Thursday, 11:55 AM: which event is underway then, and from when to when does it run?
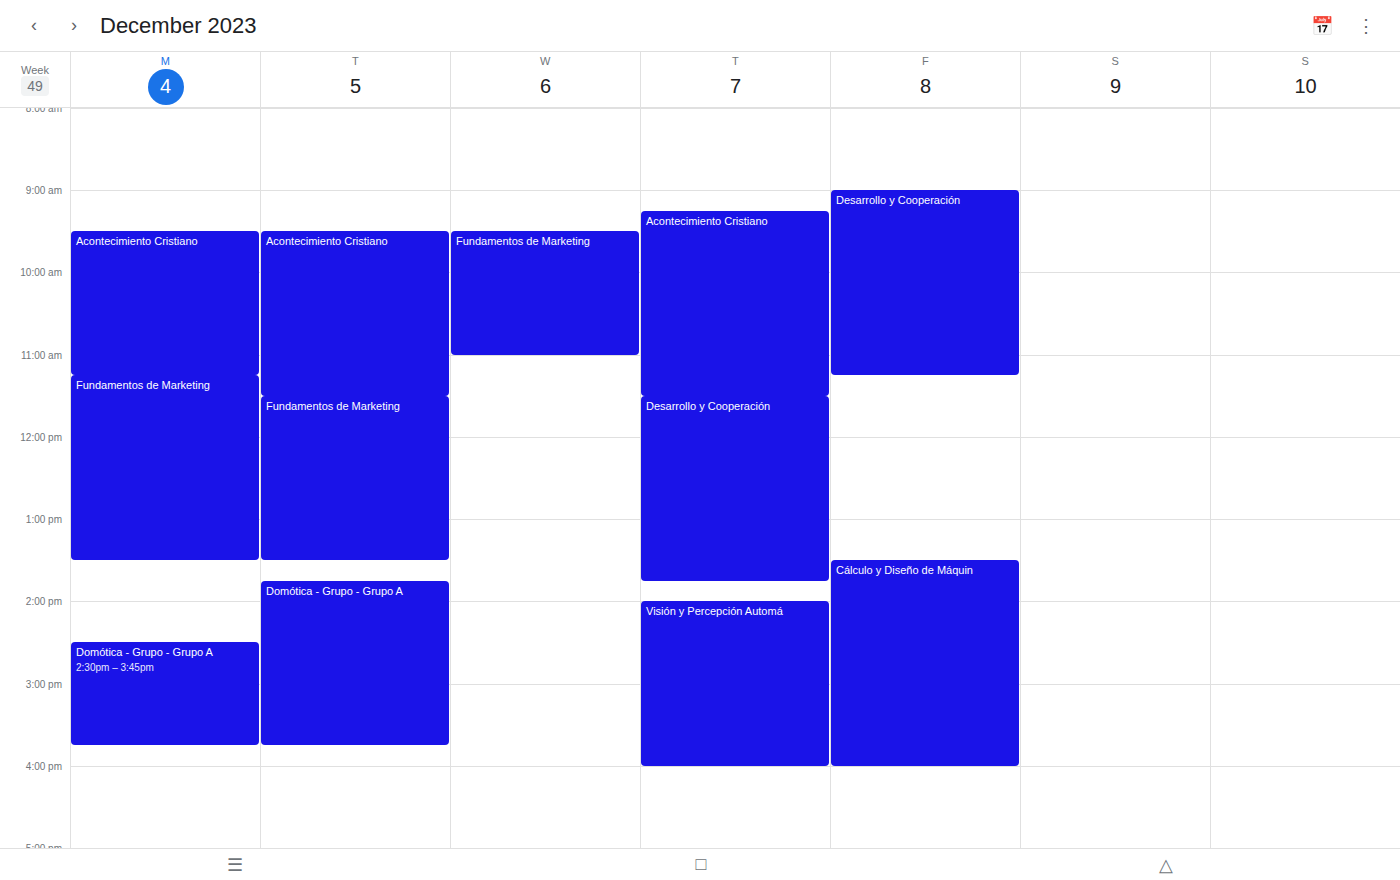
"Desarrollo y Cooperación", 11:30 AM to 1:45 PM